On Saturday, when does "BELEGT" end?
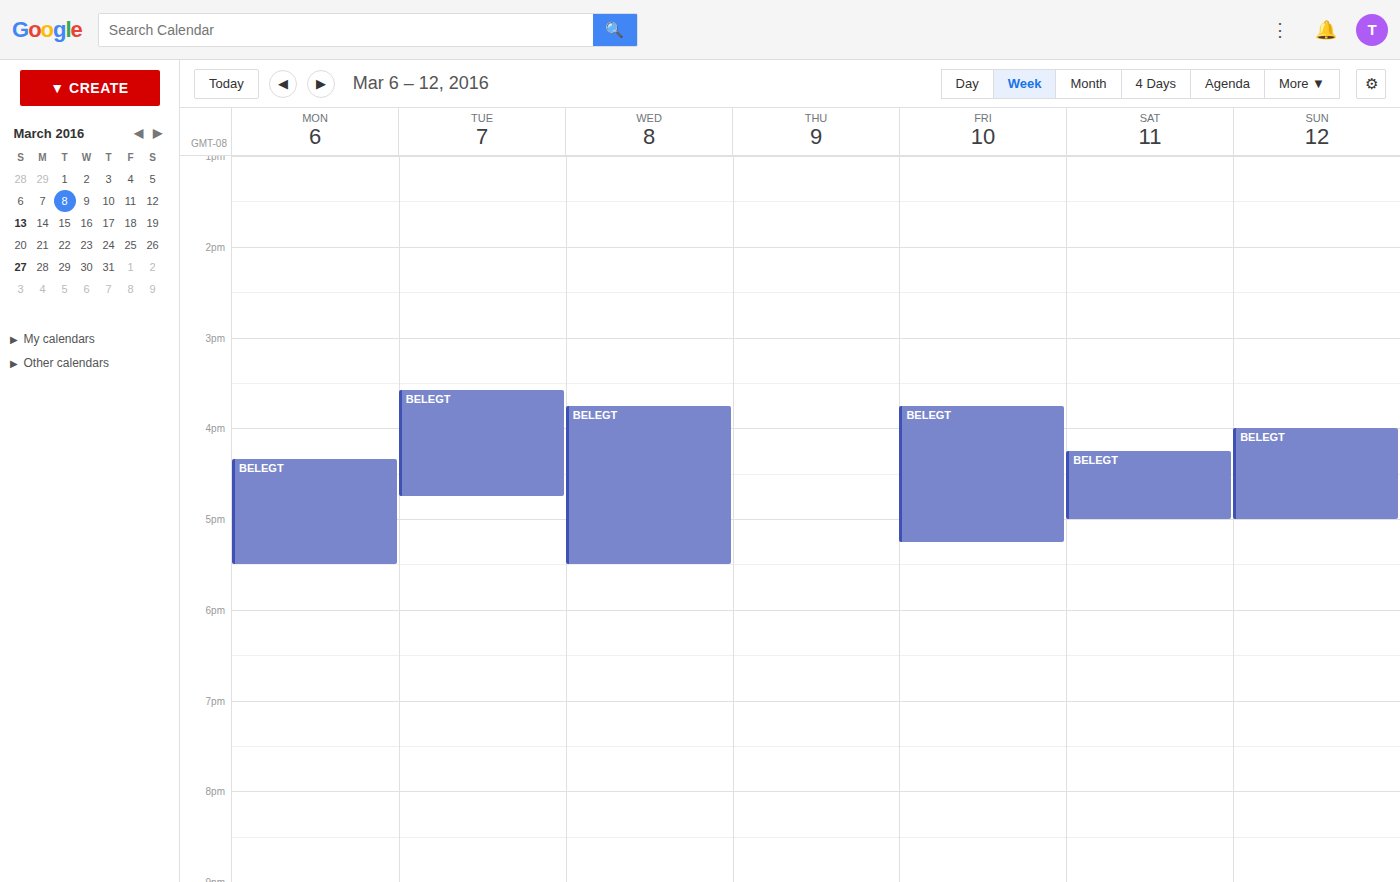
5:00 PM